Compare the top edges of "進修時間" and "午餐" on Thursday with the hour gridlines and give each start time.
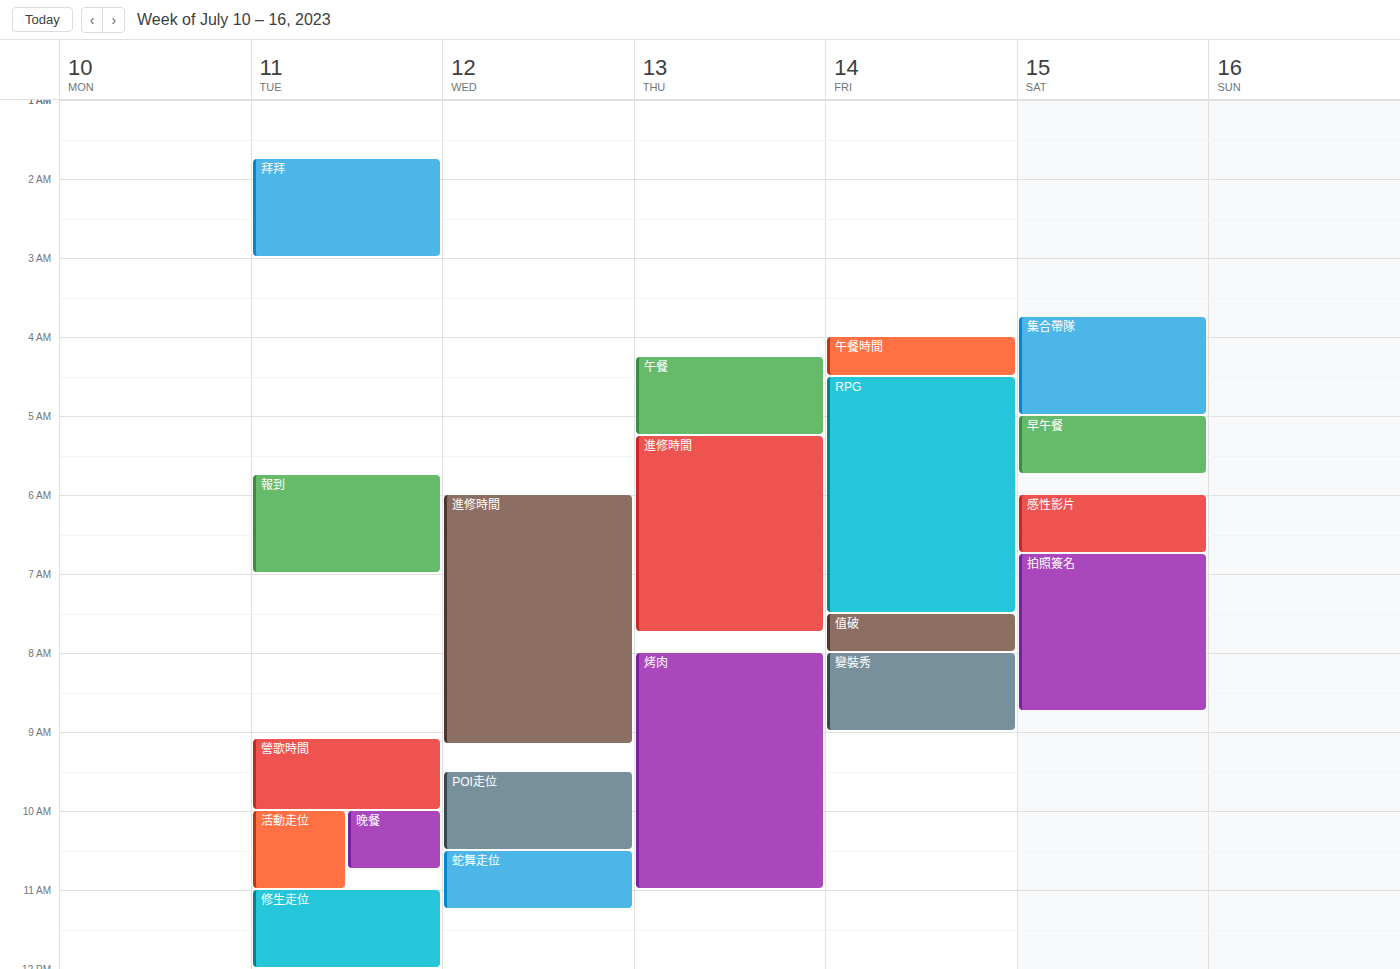
"進修時間": 5:15 AM, neither: a quarter of the way from the 5 AM line to the 6 AM line. "午餐": 4:15 AM, neither: a quarter of the way from the 4 AM line to the 5 AM line.